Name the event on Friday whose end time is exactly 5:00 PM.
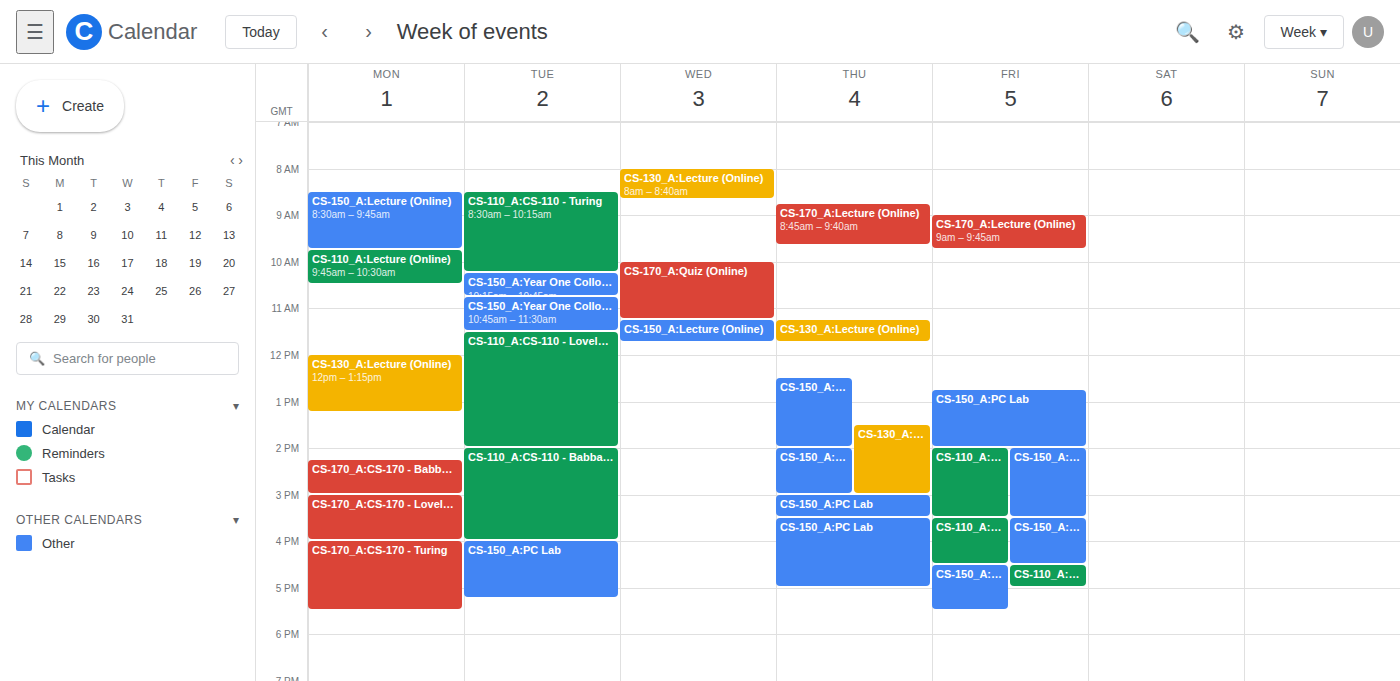
"CS-110_A:CS-110 Turing (Op"